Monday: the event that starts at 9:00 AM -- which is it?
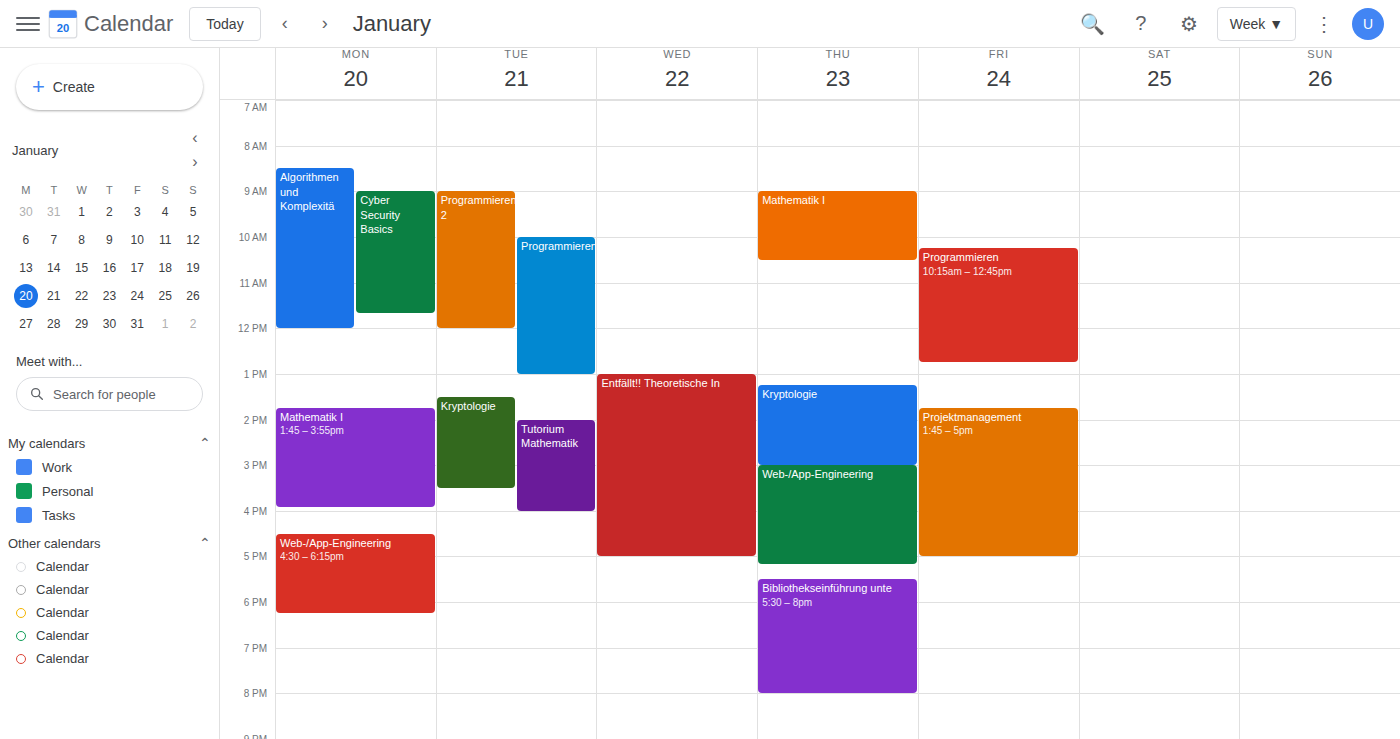
"Cyber Security Basics"